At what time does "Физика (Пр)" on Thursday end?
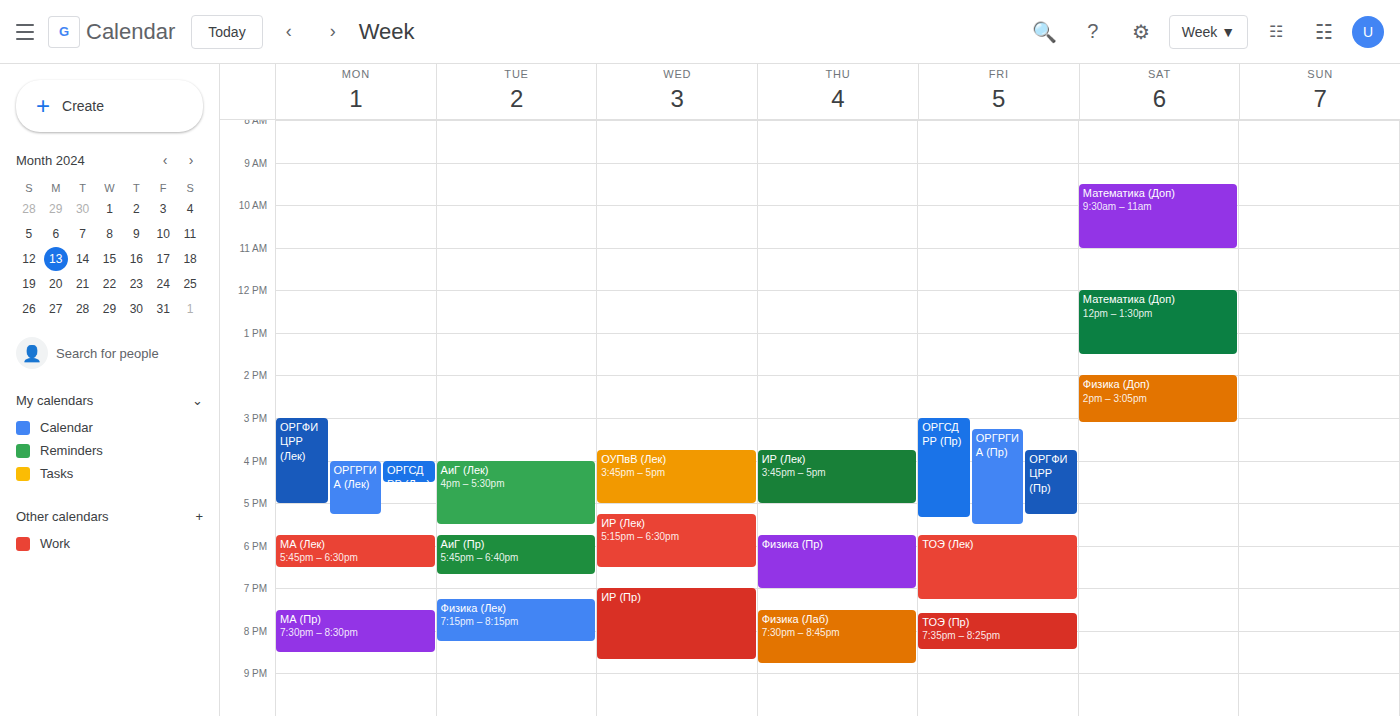
7:00 PM